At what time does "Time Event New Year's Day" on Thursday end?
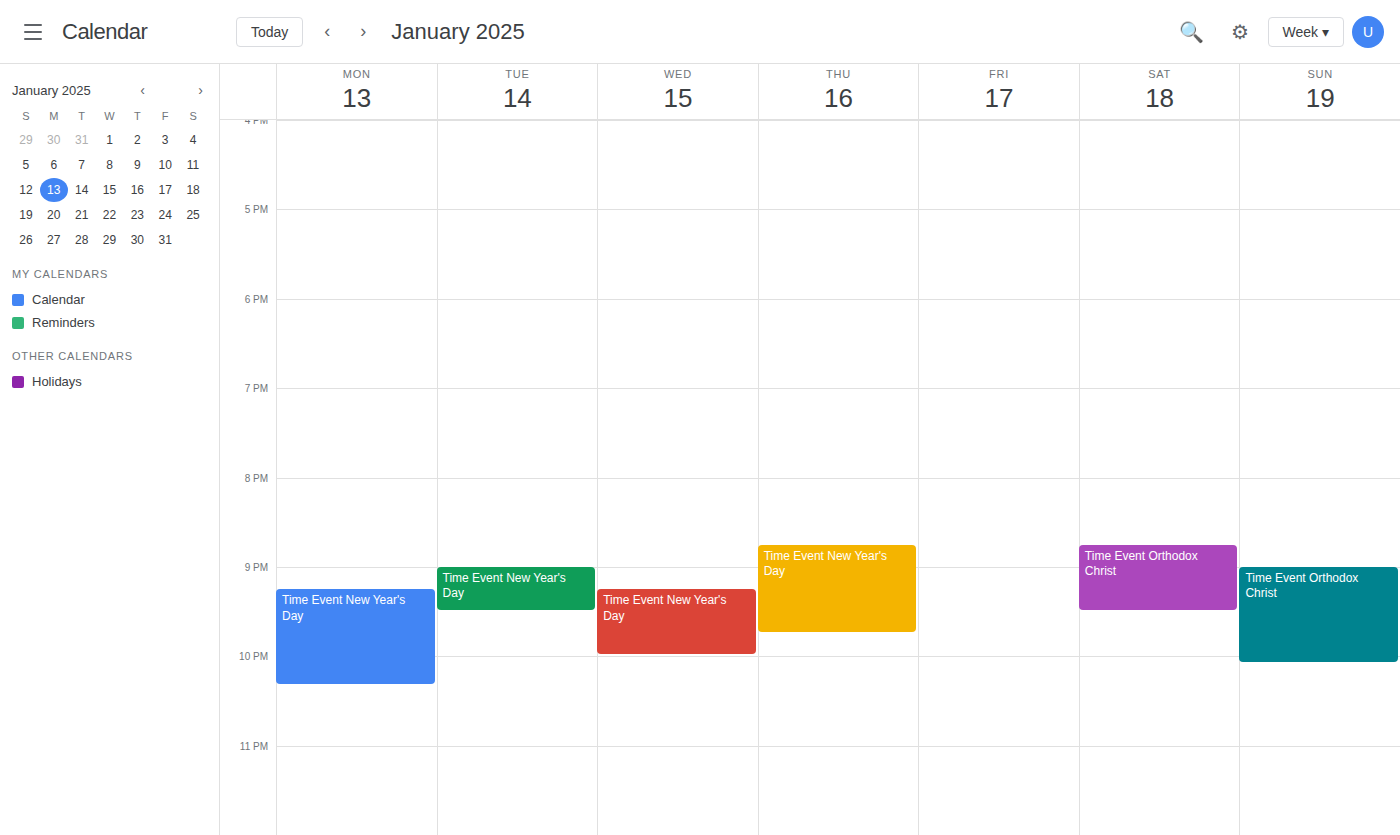
9:45 PM